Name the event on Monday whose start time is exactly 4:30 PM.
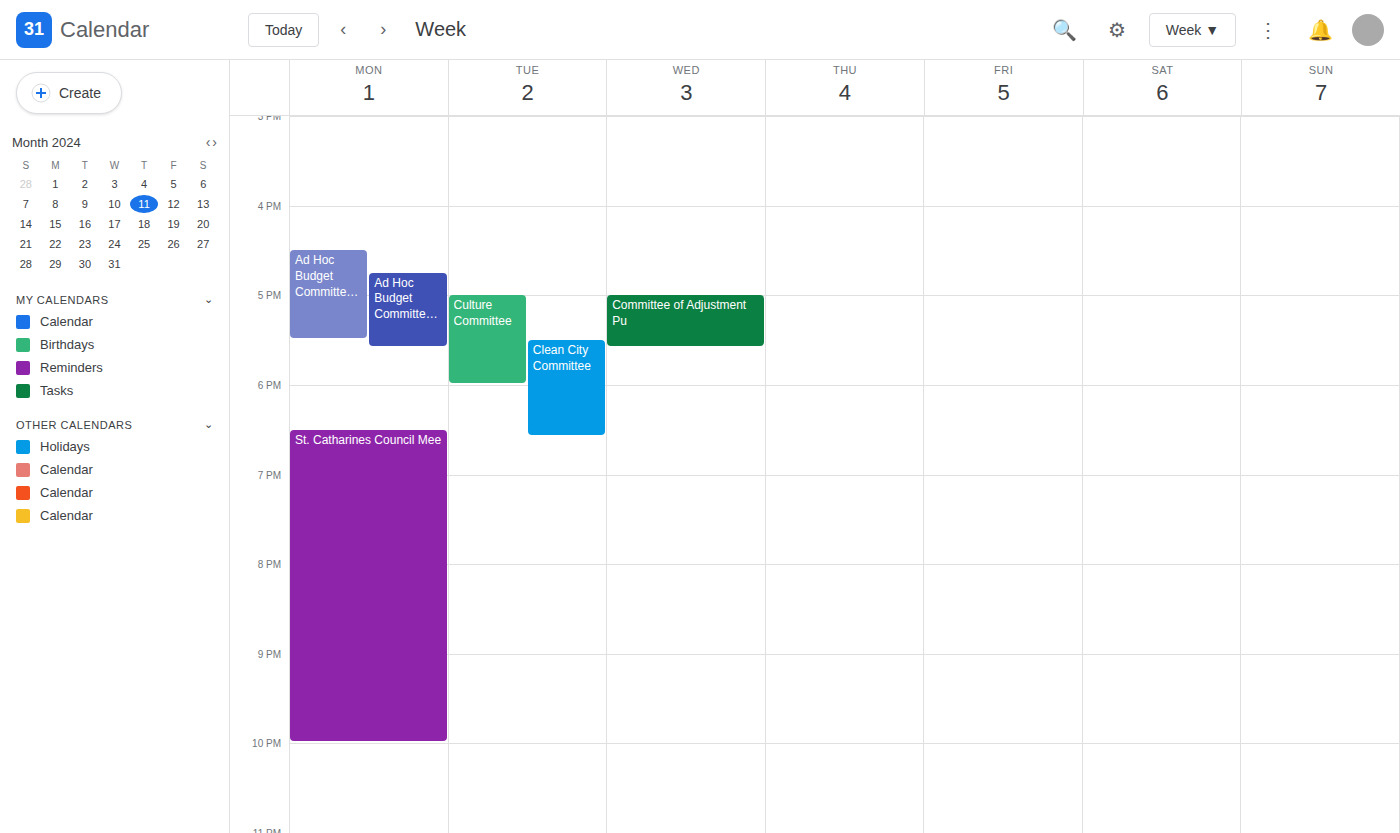
"Ad Hoc Budget Committee #6"